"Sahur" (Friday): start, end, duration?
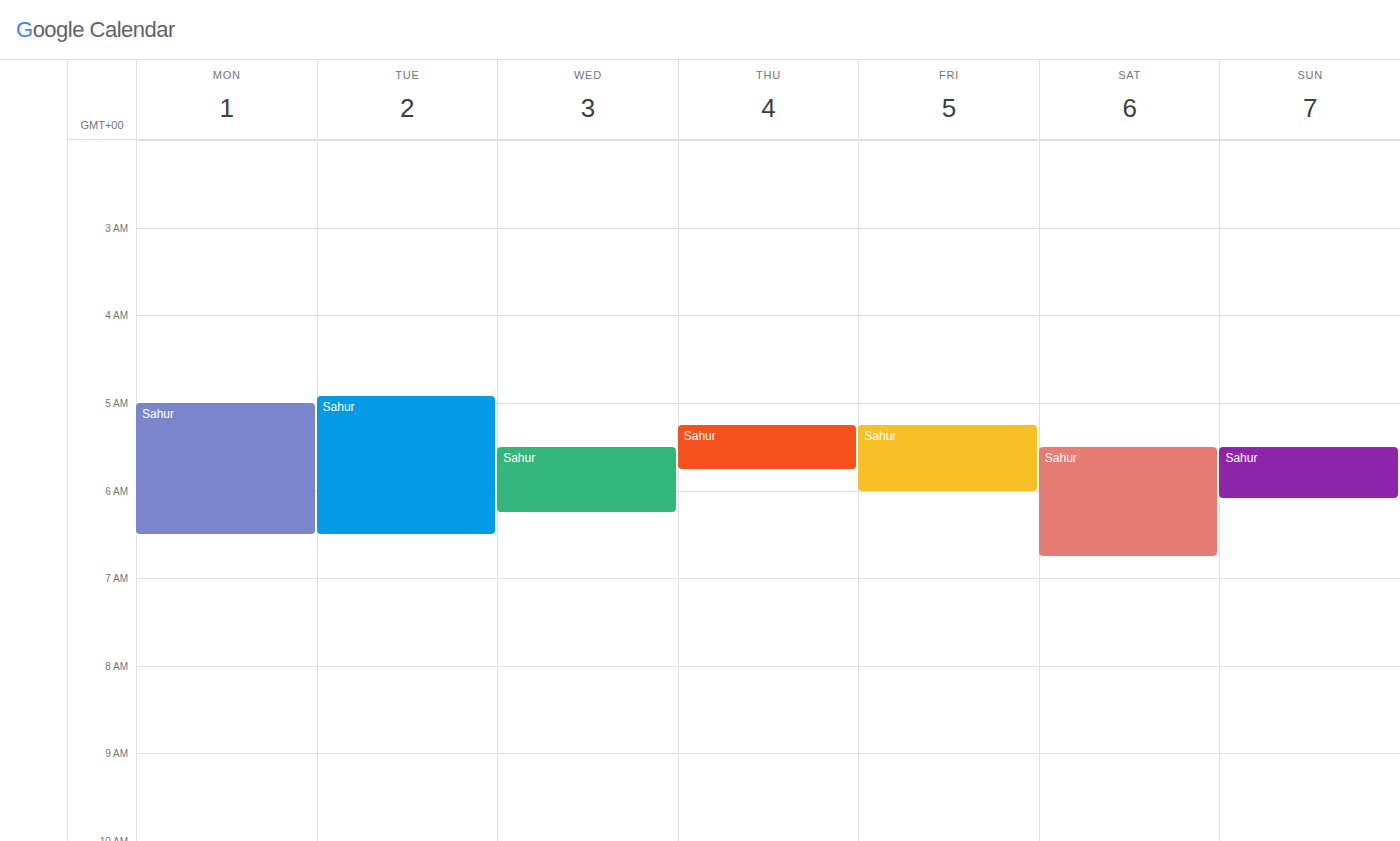
5:15 AM to 6:00 AM, 45 minutes